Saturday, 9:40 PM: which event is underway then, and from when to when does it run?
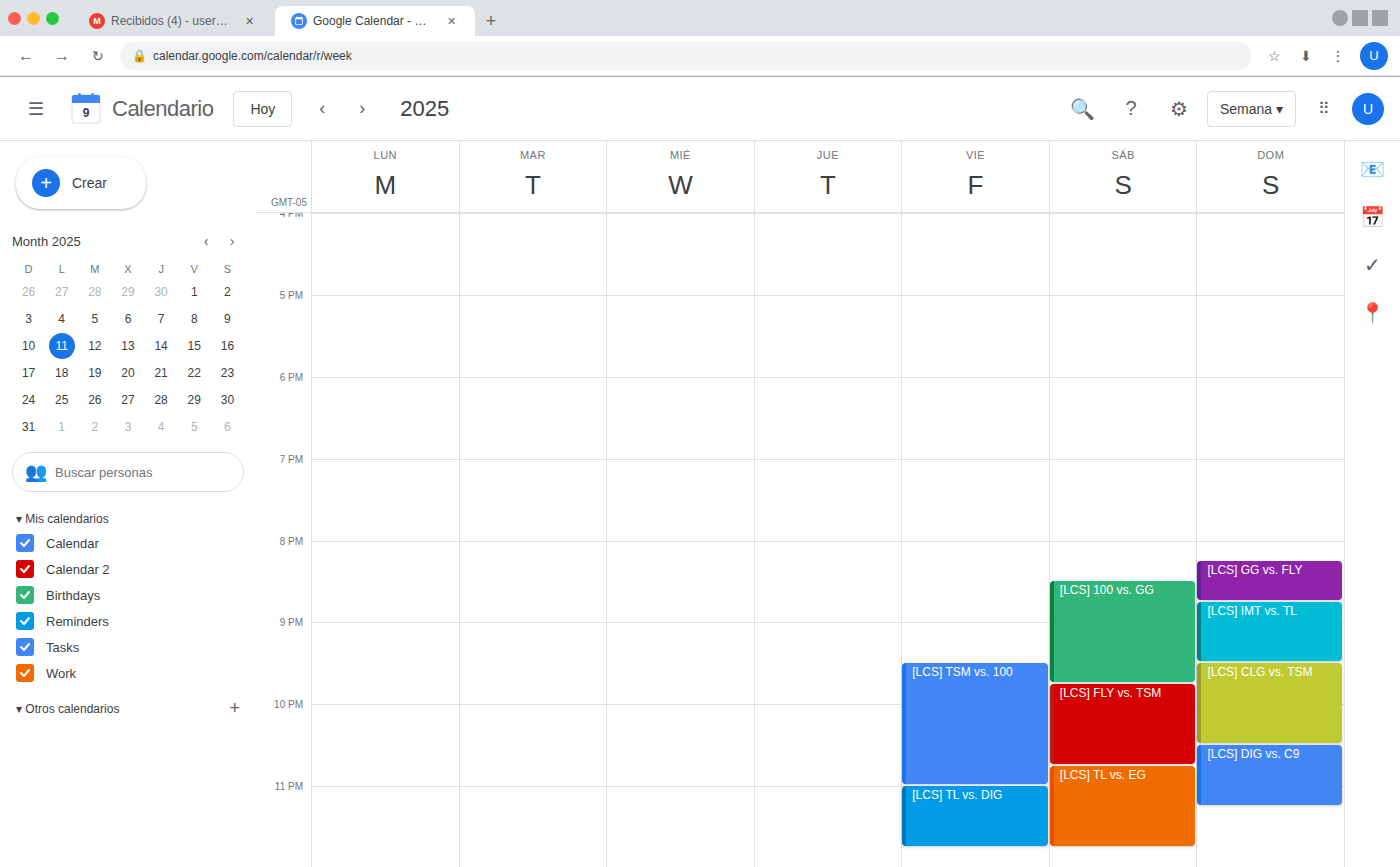
"[LCS] 100 vs. GG", 8:30 PM to 9:45 PM